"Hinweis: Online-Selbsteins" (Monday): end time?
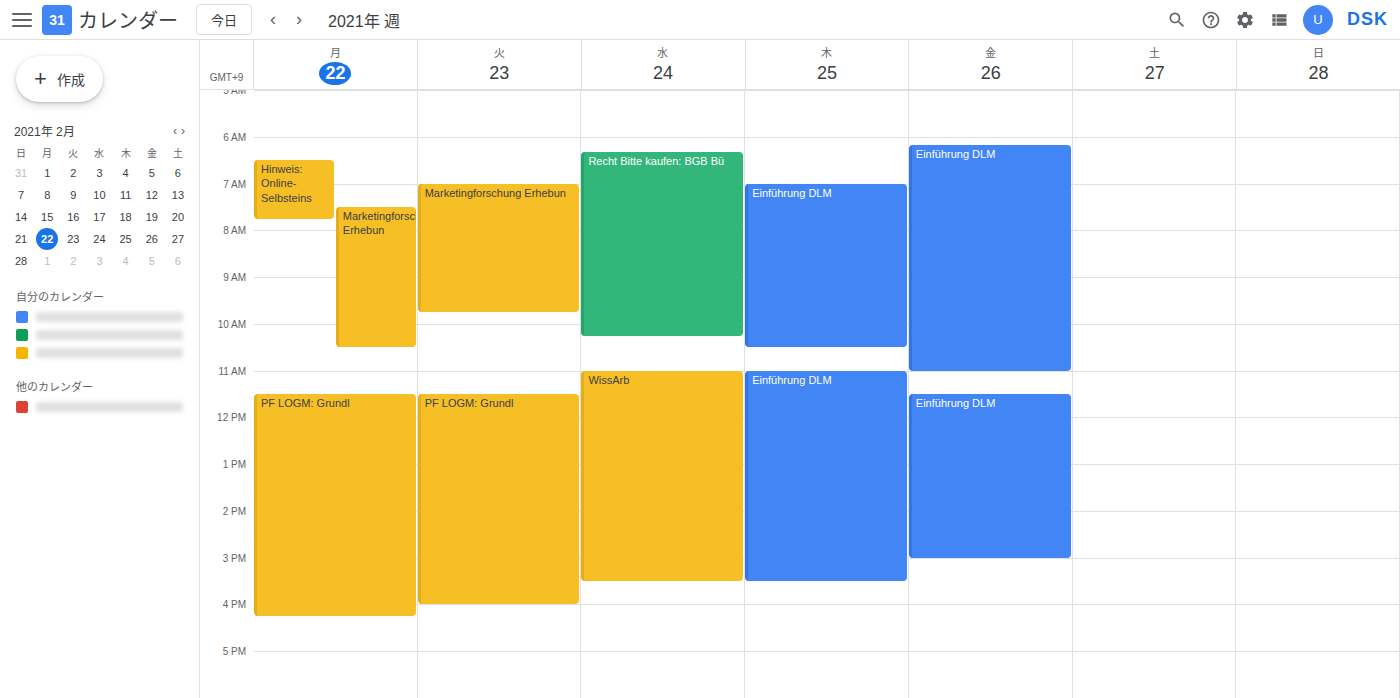
7:45 AM